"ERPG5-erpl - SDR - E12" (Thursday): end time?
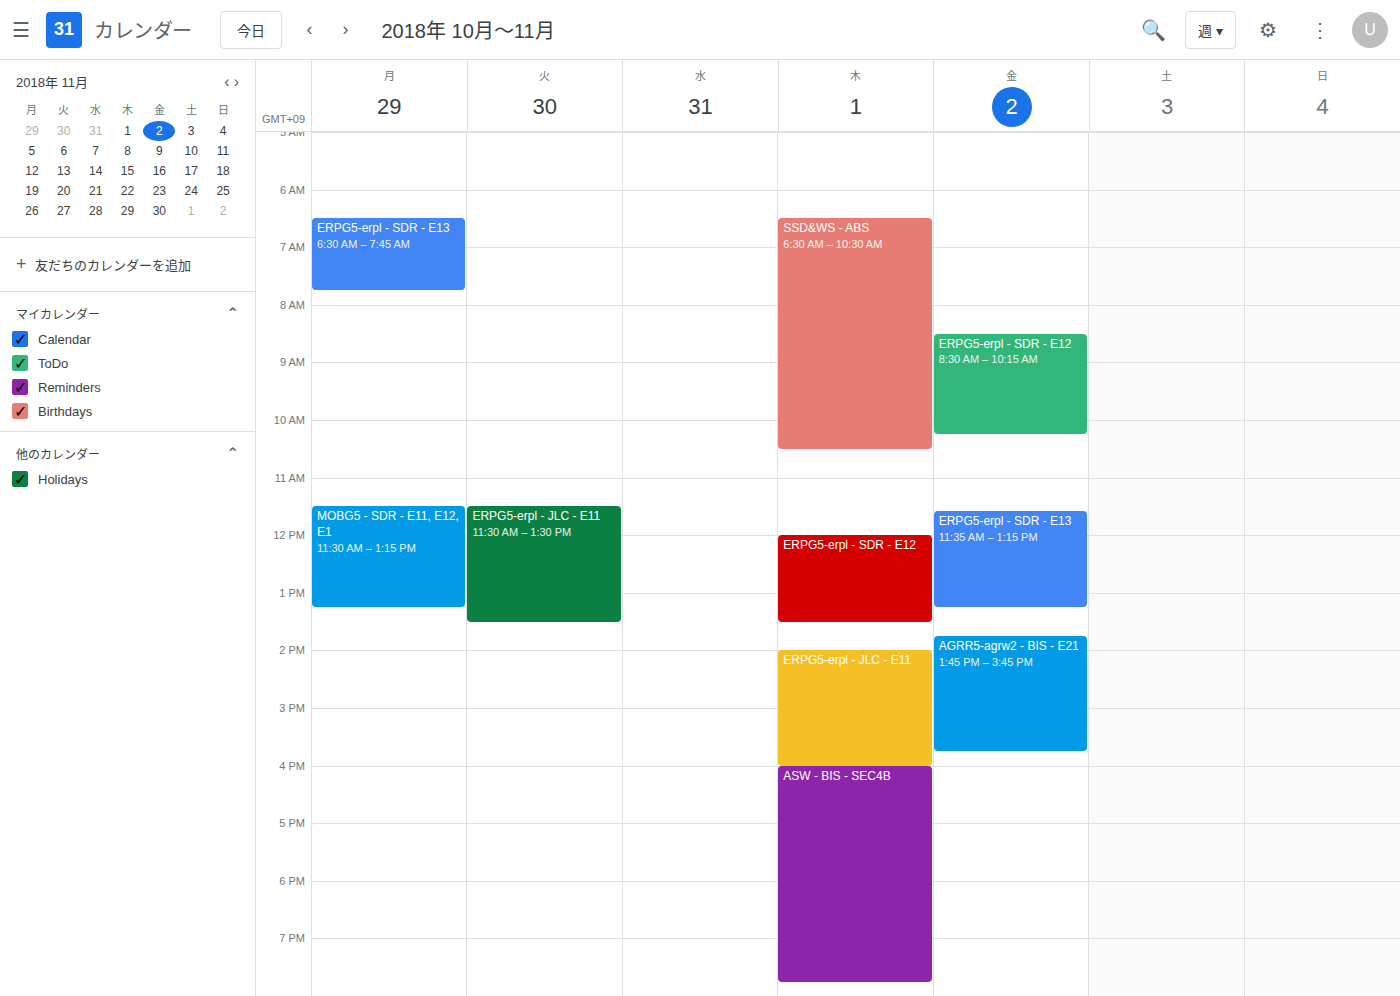
1:30 PM